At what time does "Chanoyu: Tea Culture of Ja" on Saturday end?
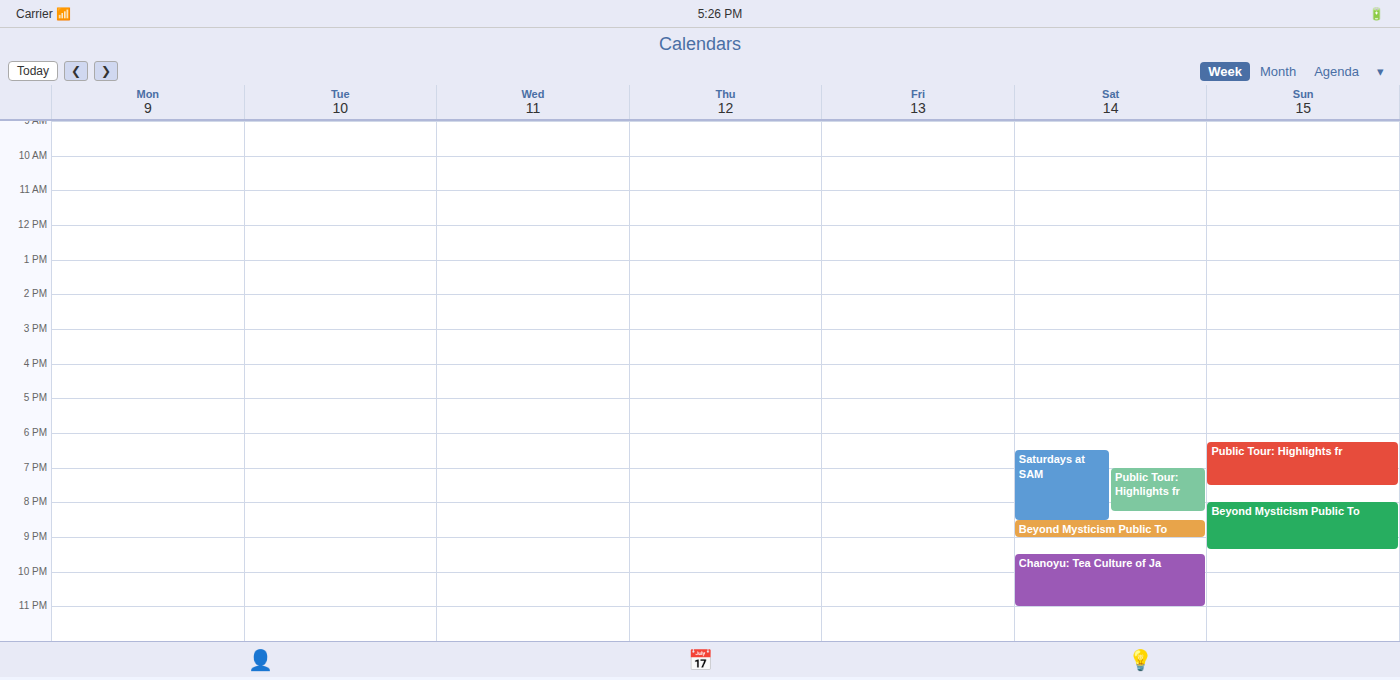
11:00 PM